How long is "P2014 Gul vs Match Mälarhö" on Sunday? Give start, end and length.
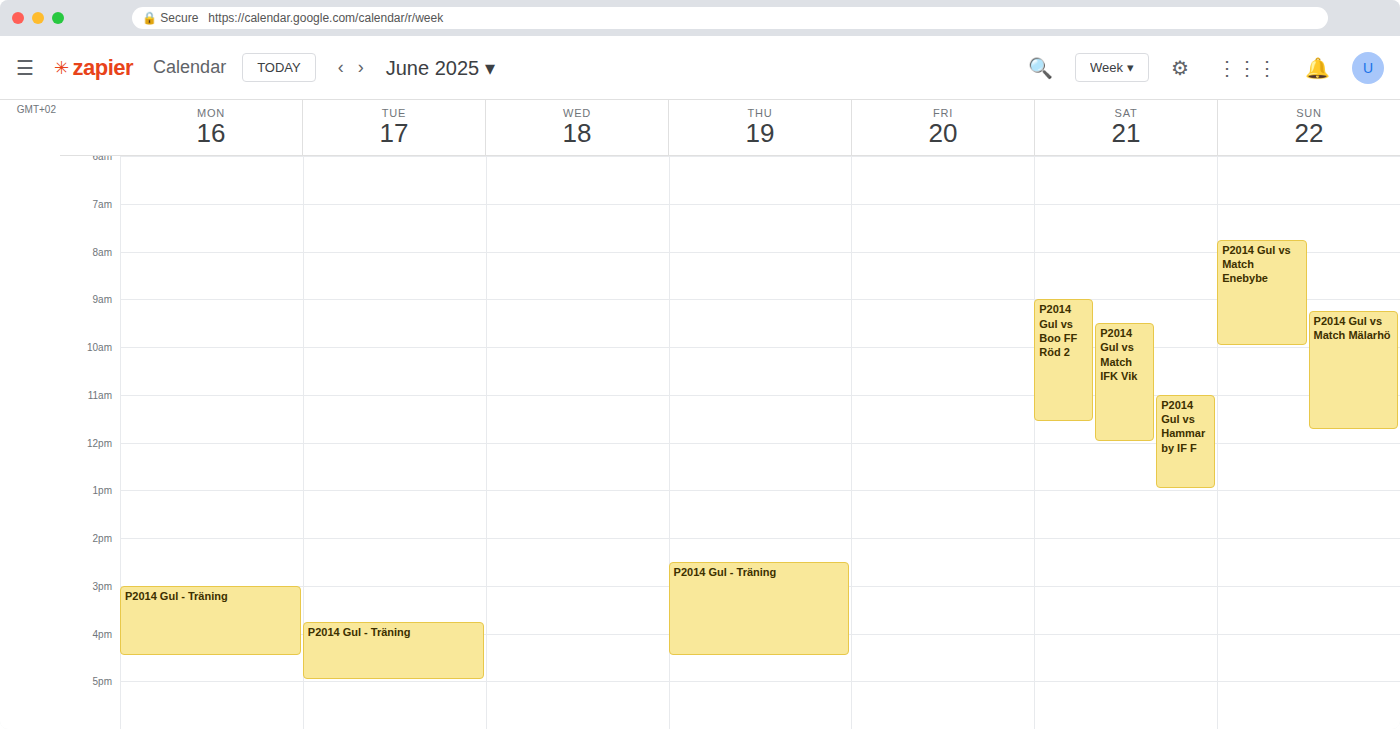
9:15 AM to 11:45 AM, 2 hours 30 minutes